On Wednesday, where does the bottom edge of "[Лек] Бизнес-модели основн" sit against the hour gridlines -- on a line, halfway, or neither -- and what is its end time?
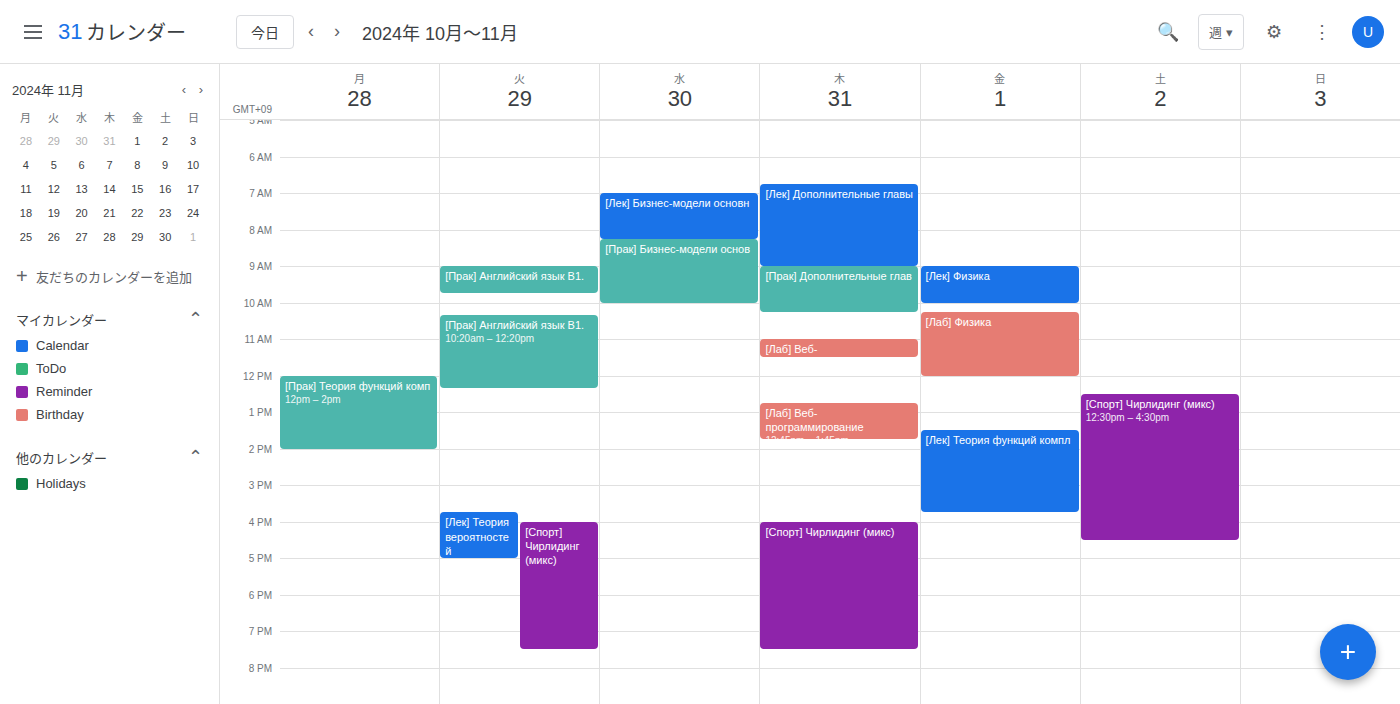
8:15 AM -- neither: a quarter of the way from the 8 AM line to the 9 AM line.